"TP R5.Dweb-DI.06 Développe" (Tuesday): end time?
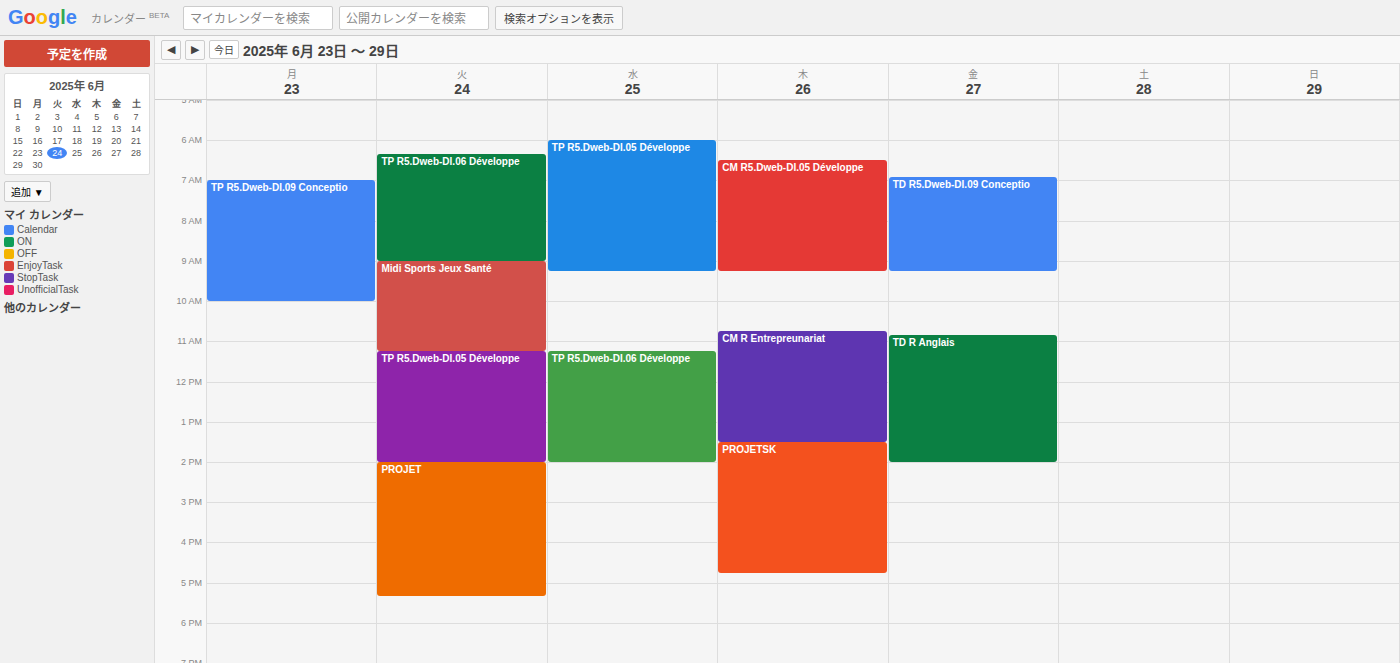
9:00 AM